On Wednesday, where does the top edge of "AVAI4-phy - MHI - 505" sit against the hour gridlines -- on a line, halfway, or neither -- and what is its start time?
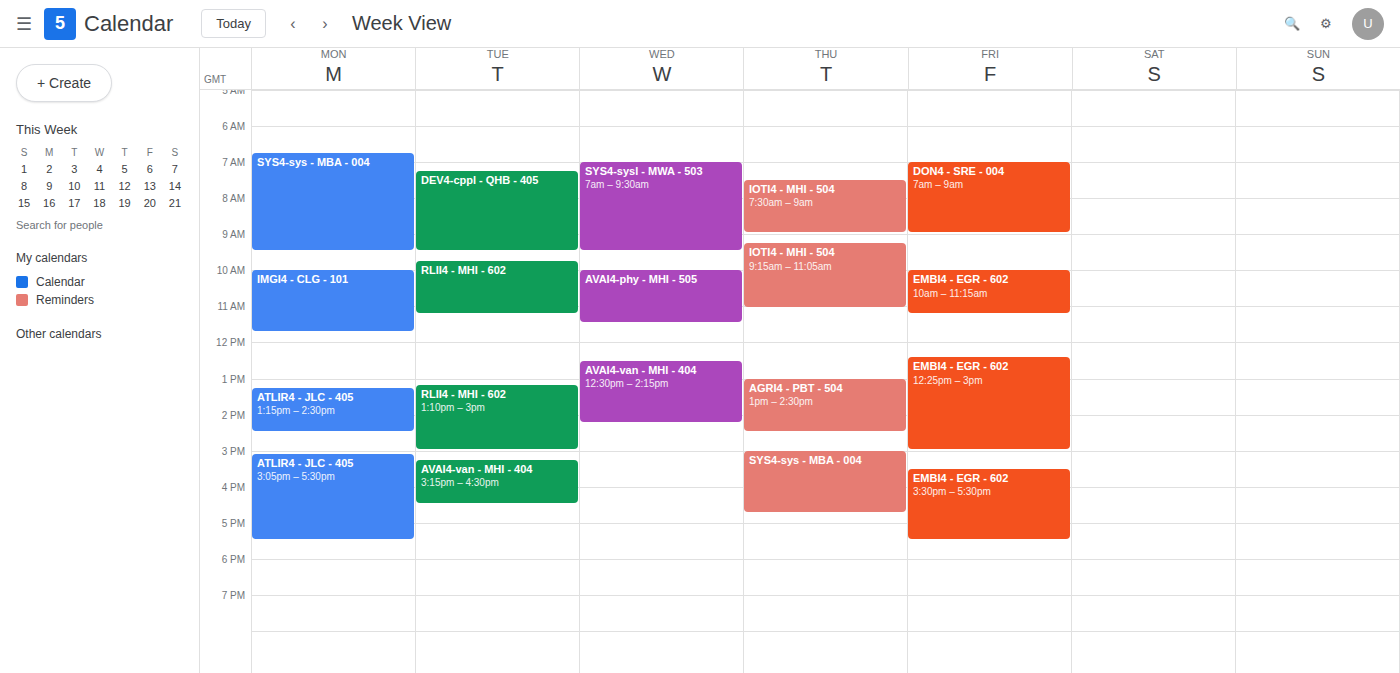
10:00 AM -- exactly on the 10 AM line.